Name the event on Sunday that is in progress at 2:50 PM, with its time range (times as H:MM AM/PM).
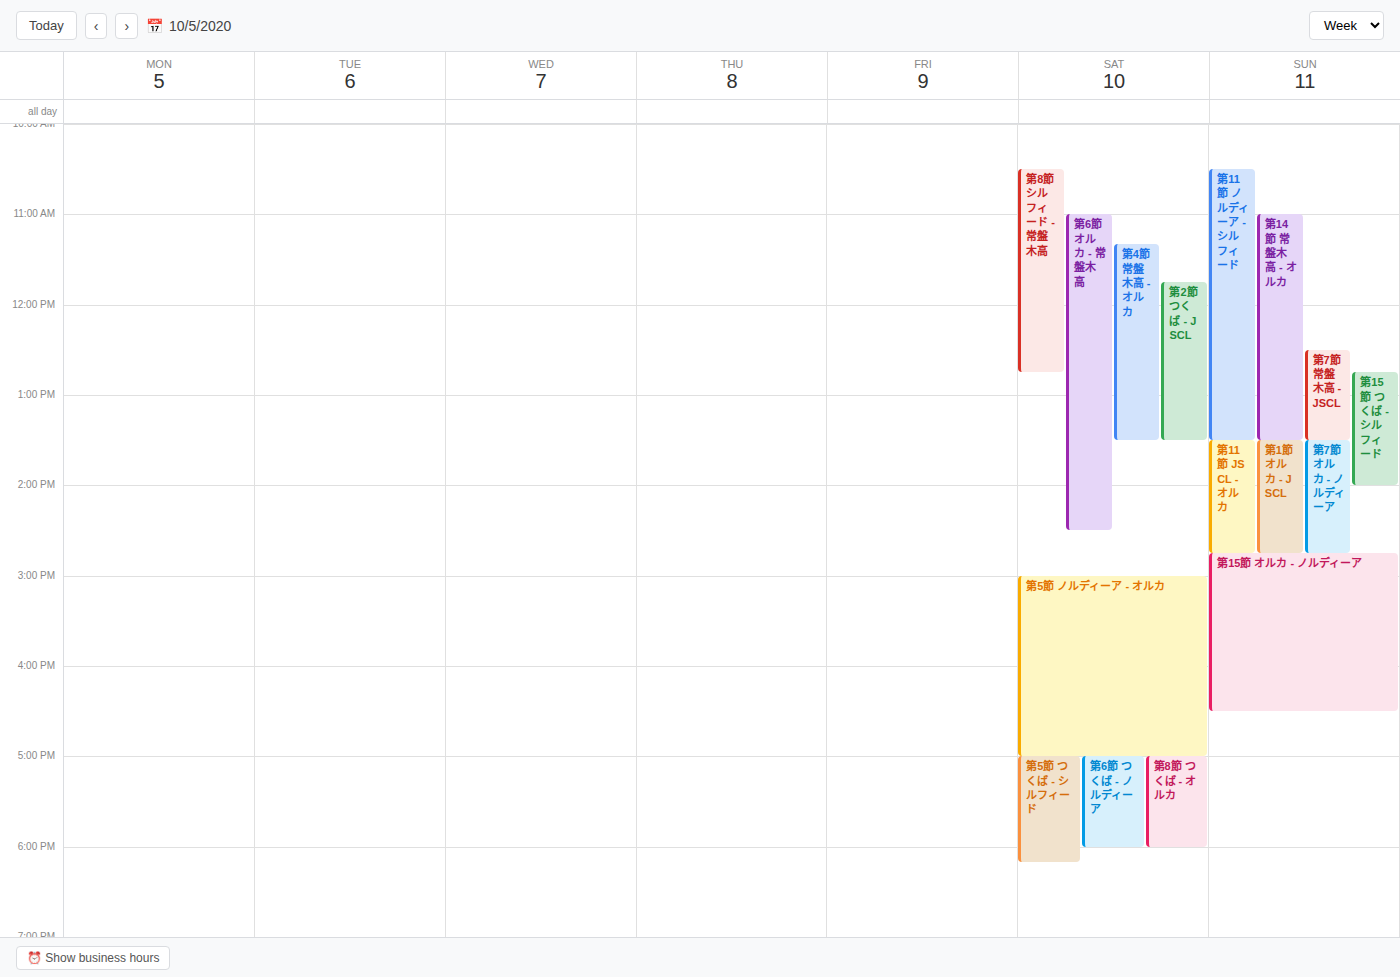
"第15節 オルカ - ノルディーア", 2:45 PM to 4:30 PM